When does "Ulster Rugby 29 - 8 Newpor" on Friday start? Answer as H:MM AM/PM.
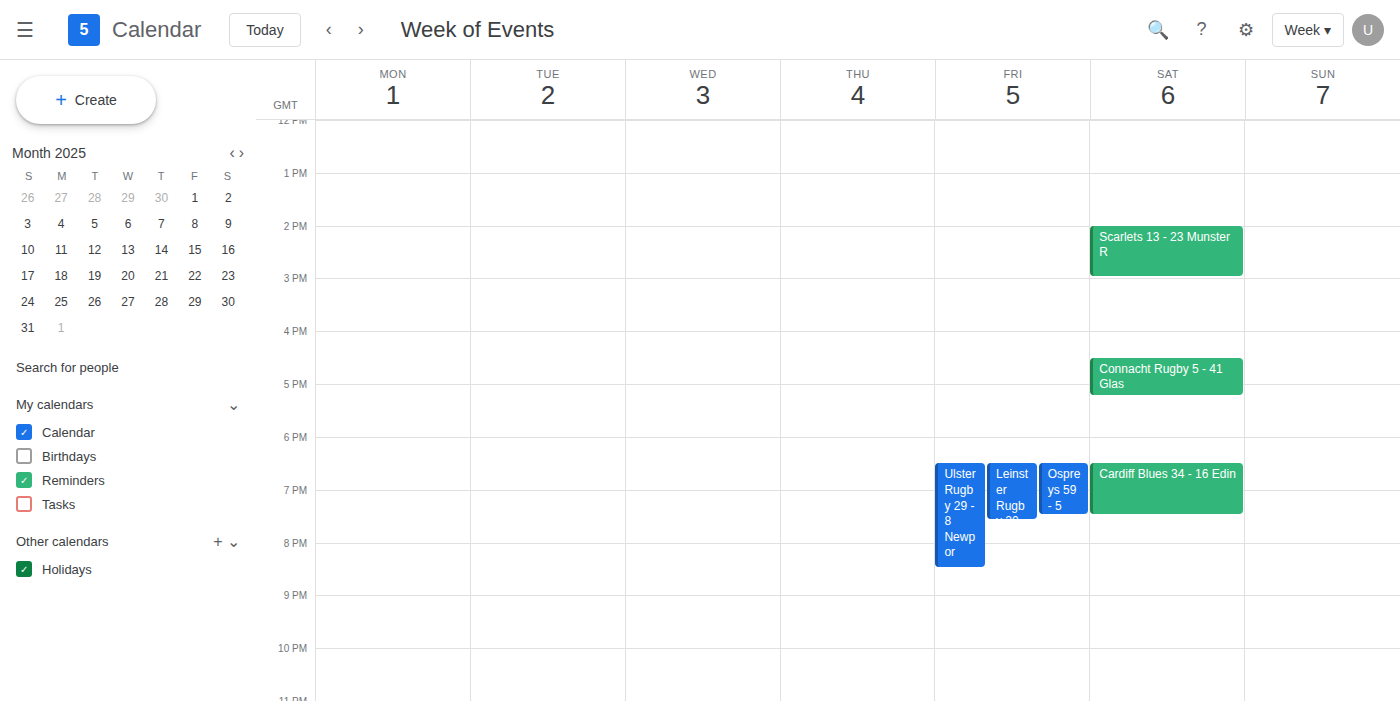
6:30 PM